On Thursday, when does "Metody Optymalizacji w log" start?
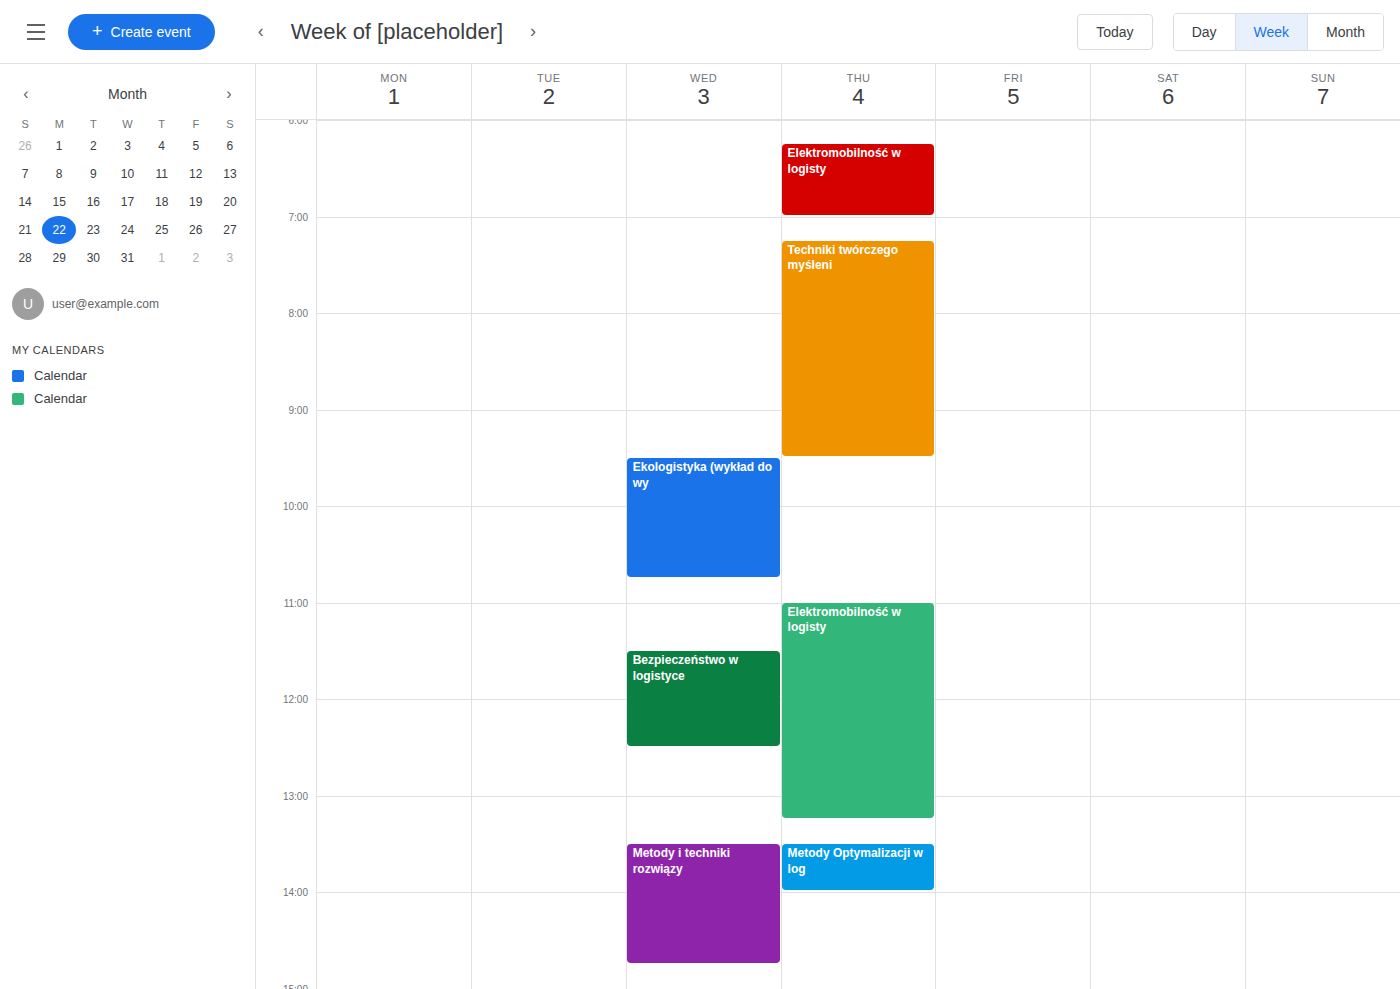
1:30 PM